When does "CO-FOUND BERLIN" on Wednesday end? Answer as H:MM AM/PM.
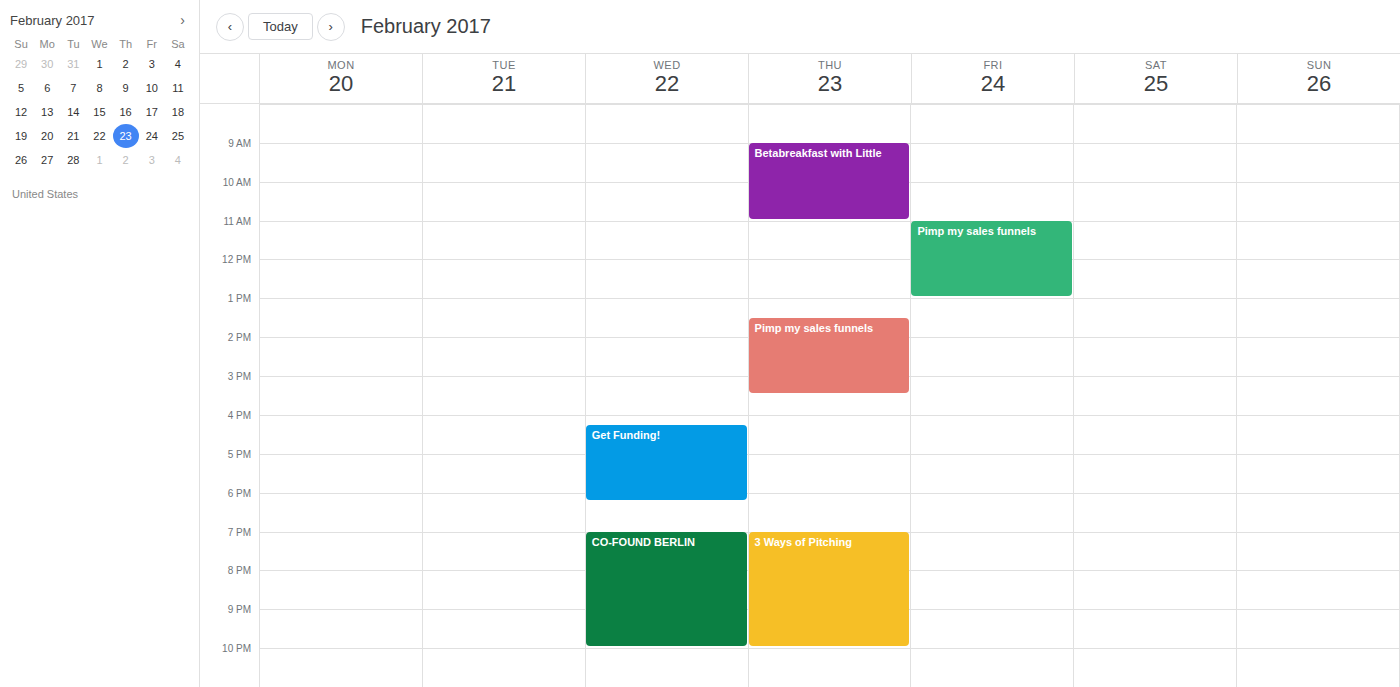
10:00 PM